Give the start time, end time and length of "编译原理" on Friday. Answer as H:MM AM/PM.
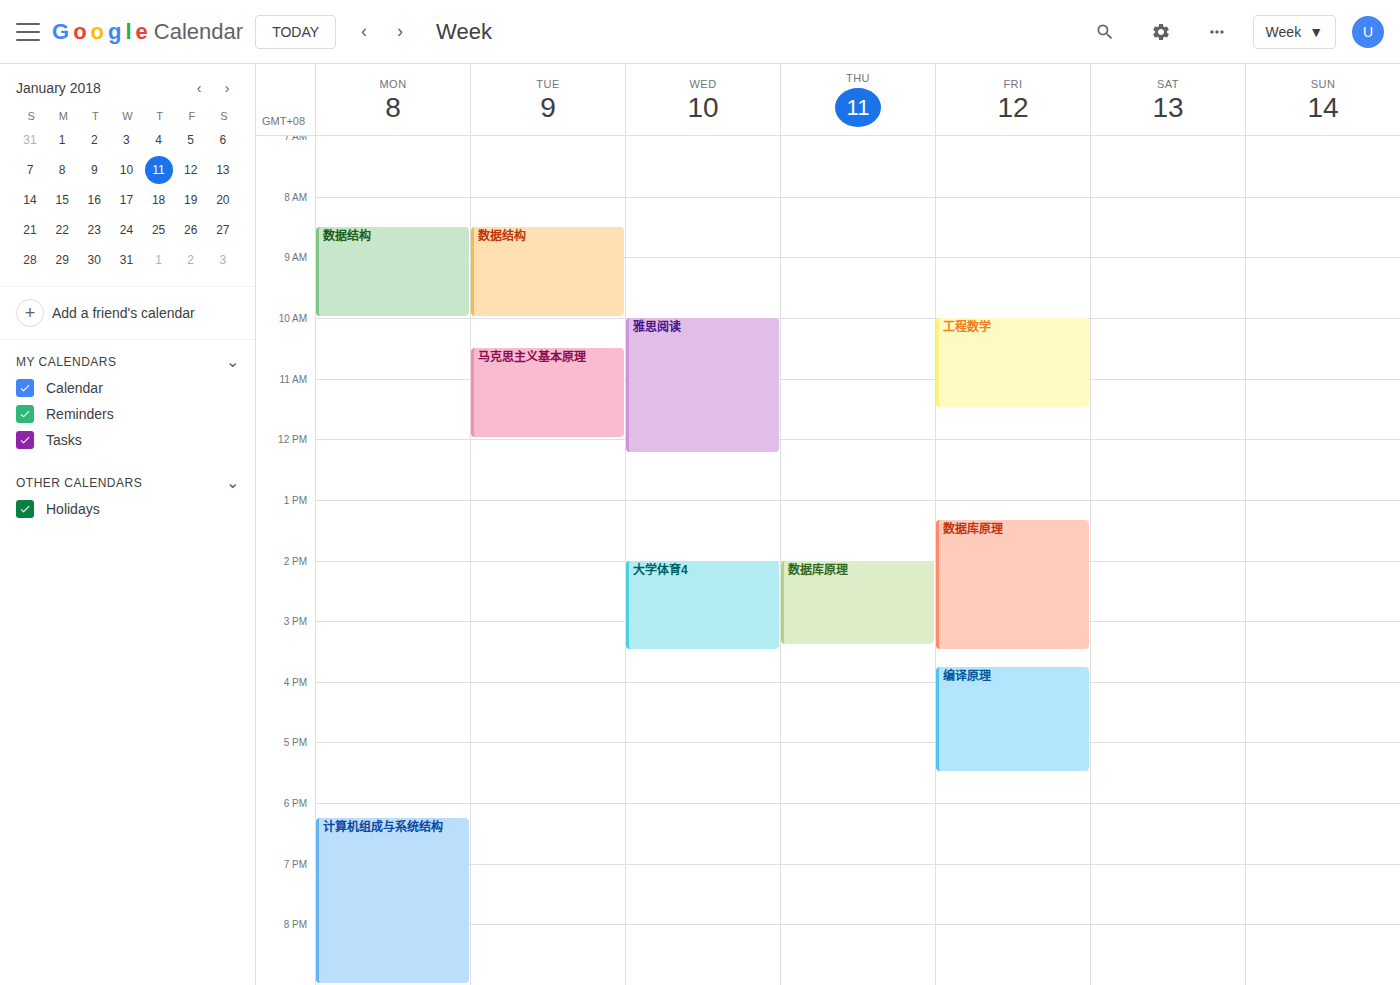
3:45 PM to 5:30 PM, 1 hour 45 minutes